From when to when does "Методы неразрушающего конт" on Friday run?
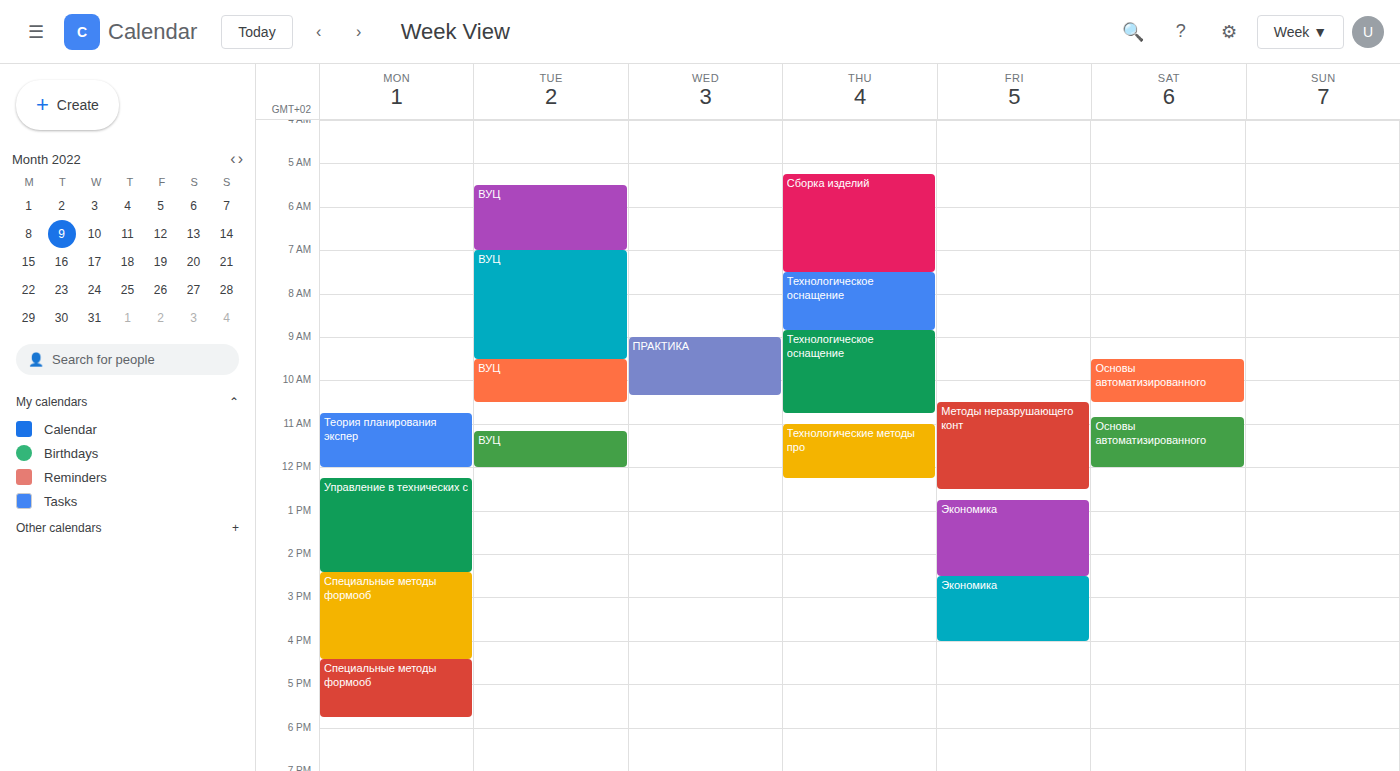
10:30 AM to 12:30 PM